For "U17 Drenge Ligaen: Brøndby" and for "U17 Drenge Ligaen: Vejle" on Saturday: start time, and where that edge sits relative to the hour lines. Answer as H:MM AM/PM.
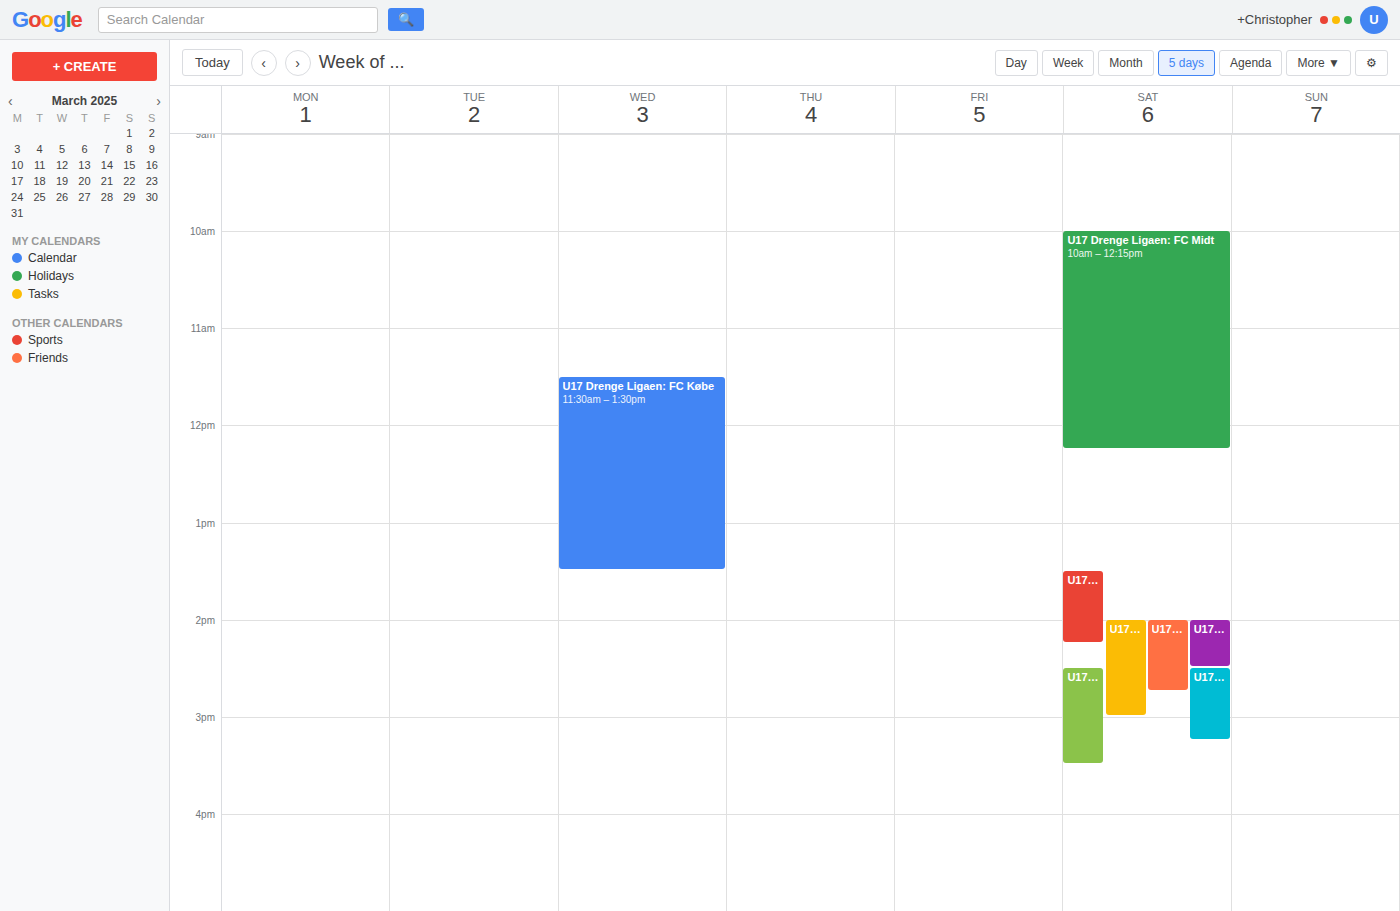
"U17 Drenge Ligaen: Brøndby": 2:00 PM, exactly on the 2 PM line. "U17 Drenge Ligaen: Vejle": 1:30 PM, halfway between the 1 PM and 2 PM lines.